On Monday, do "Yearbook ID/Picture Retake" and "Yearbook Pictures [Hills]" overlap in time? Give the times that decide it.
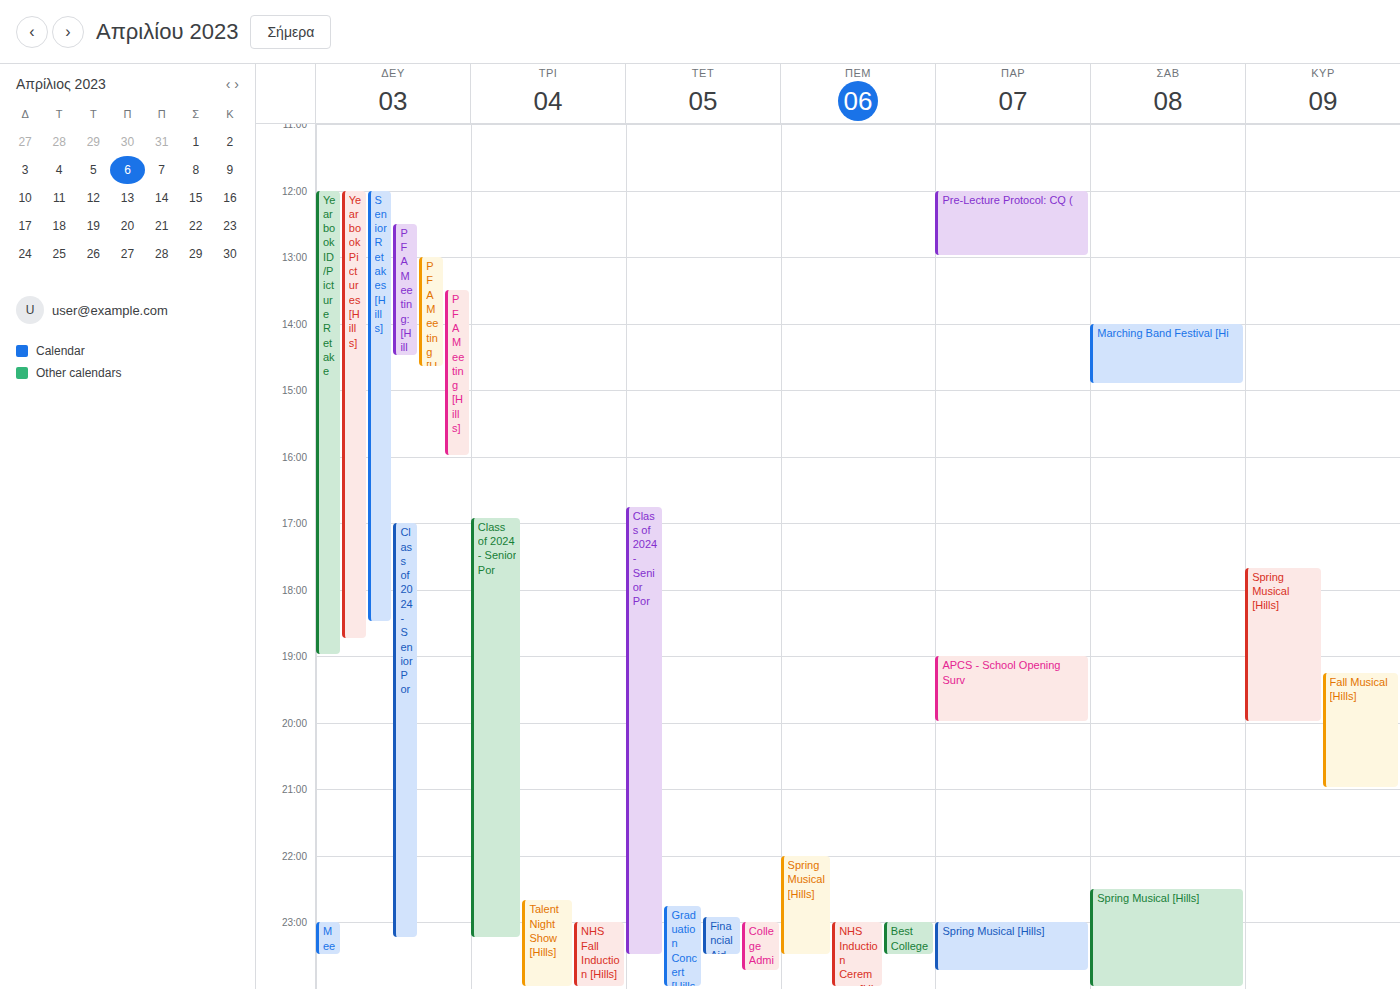
"Yearbook ID/Picture Retake" starts at 12:00 PM, before "Yearbook Pictures [Hills]" ends at 6:45 PM -- they overlap.